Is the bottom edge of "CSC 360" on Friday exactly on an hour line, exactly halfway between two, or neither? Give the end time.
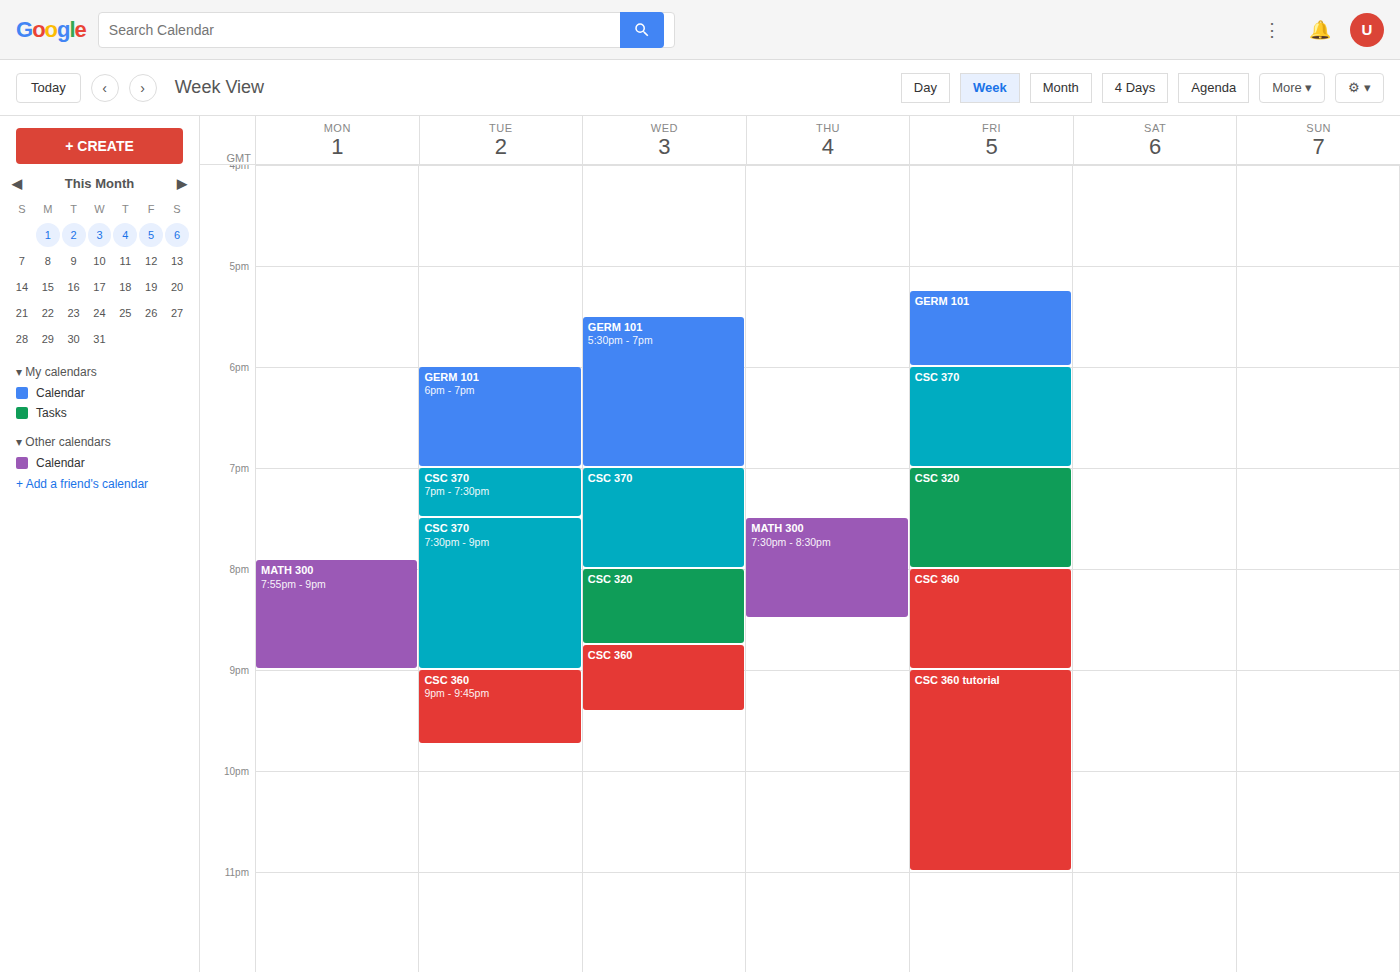
9:00 PM -- exactly on the 9 PM line.